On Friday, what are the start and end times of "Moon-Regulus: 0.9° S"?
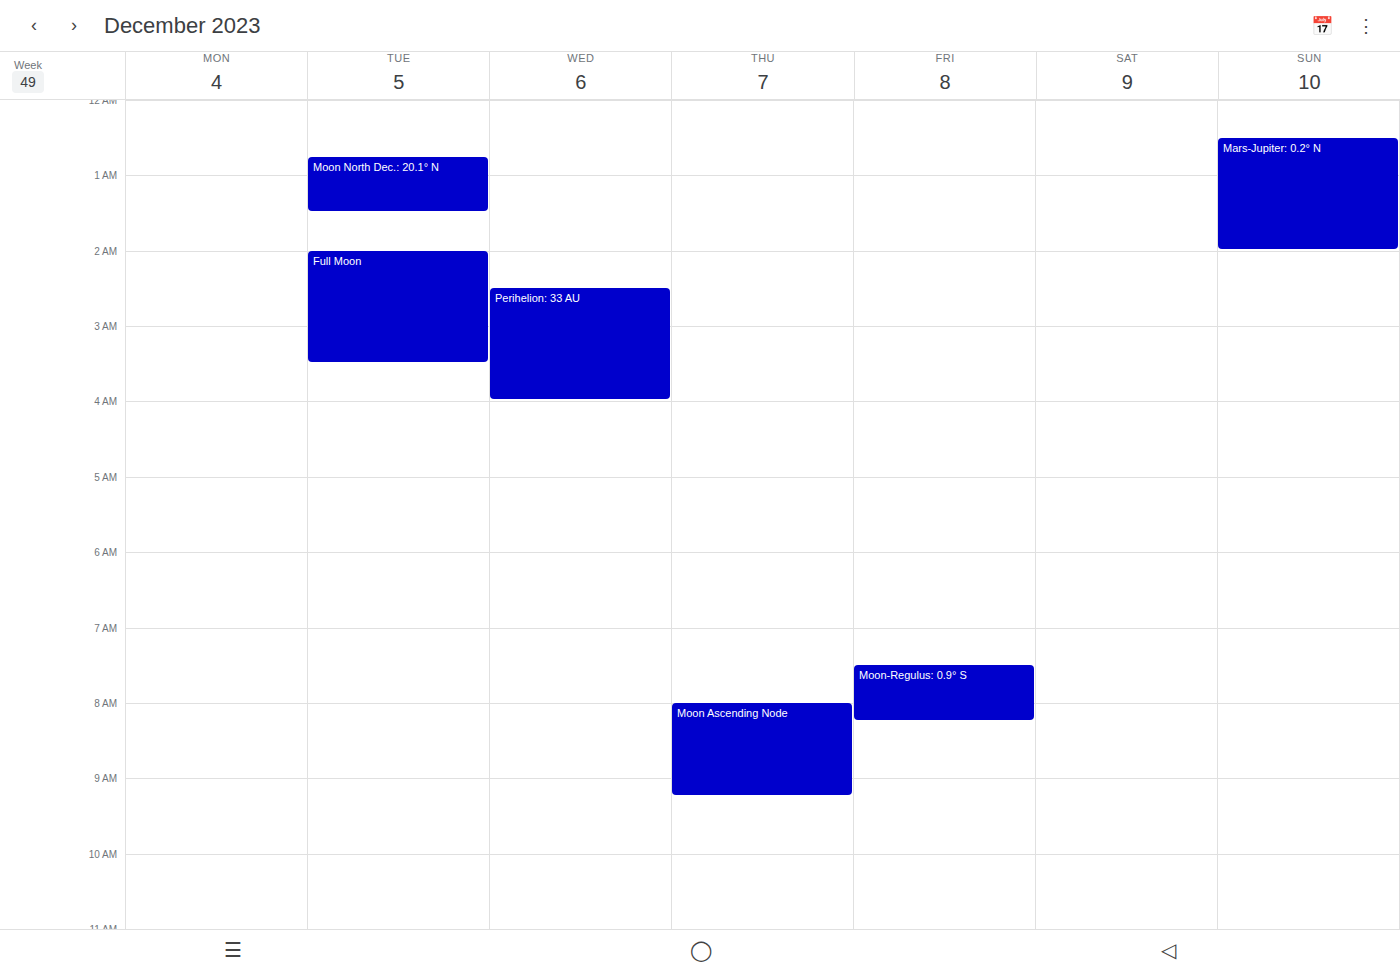
7:30 AM to 8:15 AM